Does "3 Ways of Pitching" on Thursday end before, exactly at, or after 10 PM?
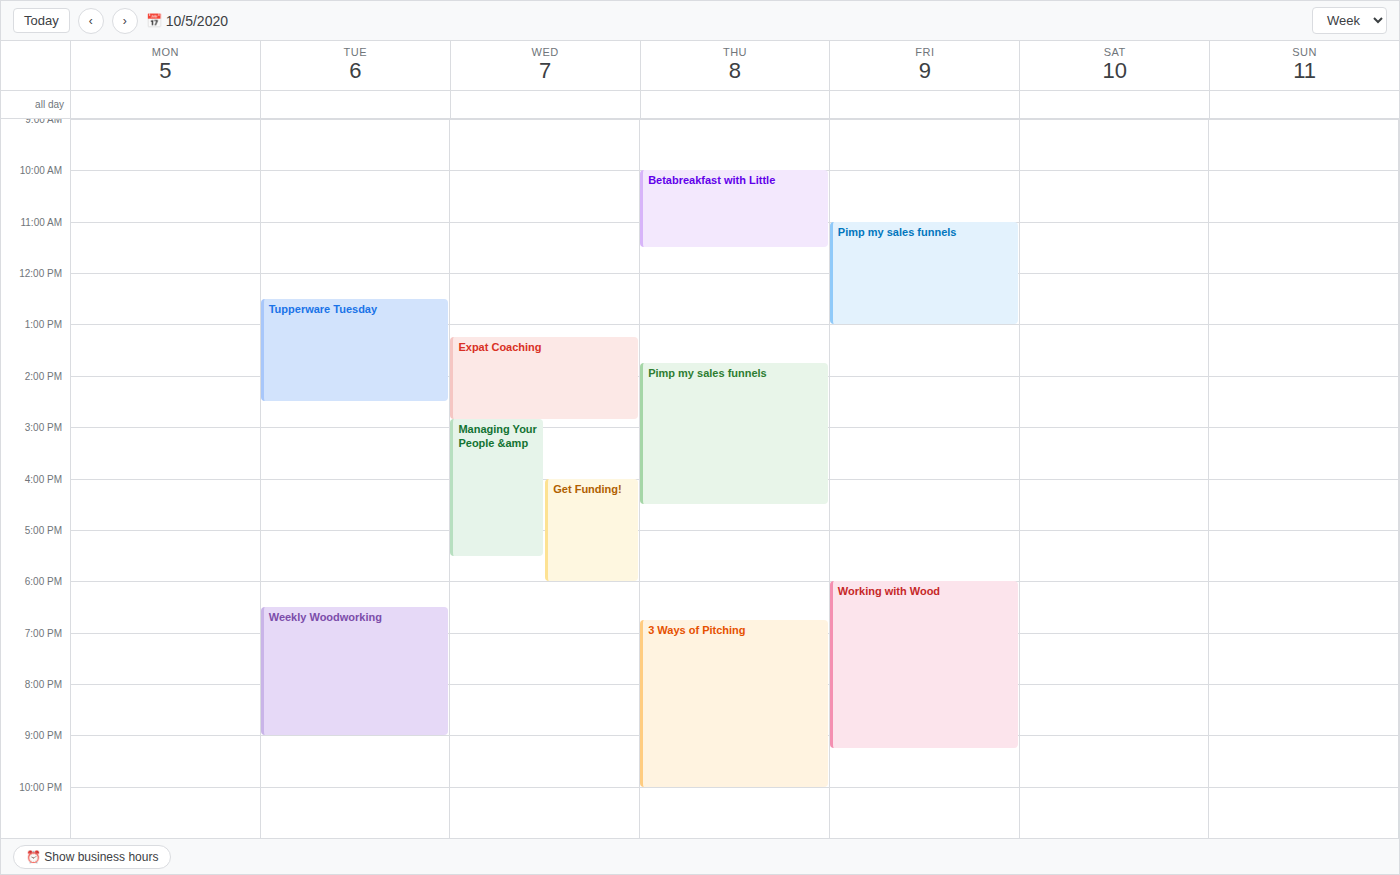
10:00 PM -- exactly at 10 PM, on the 10 PM line.